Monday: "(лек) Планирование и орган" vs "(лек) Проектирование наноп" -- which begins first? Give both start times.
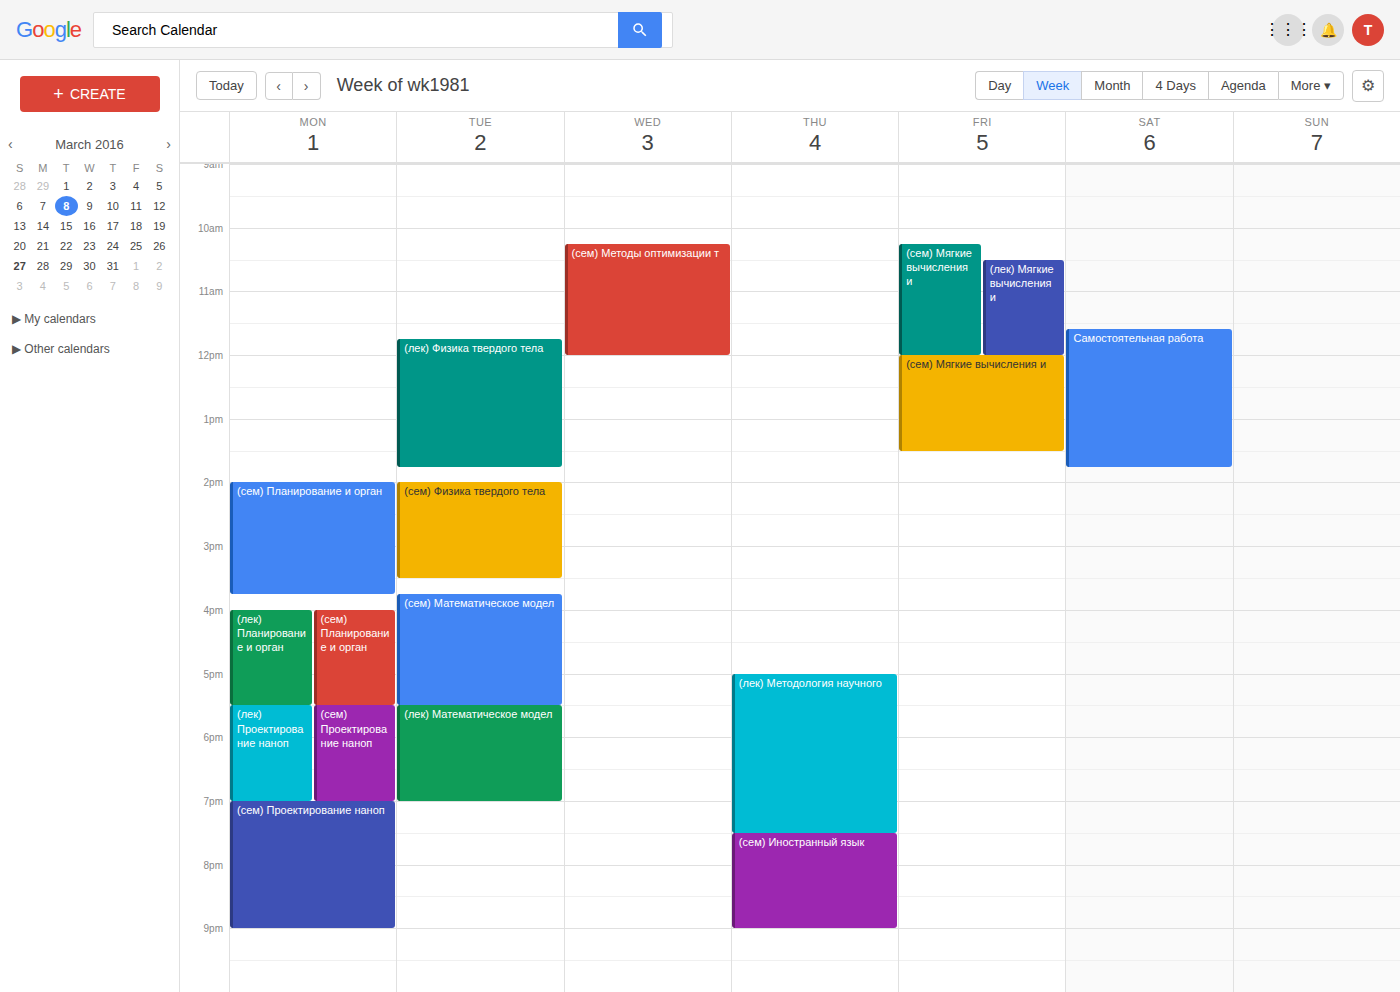
"(лек) Планирование и орган" 16:00; "(лек) Проектирование наноп" 17:30.